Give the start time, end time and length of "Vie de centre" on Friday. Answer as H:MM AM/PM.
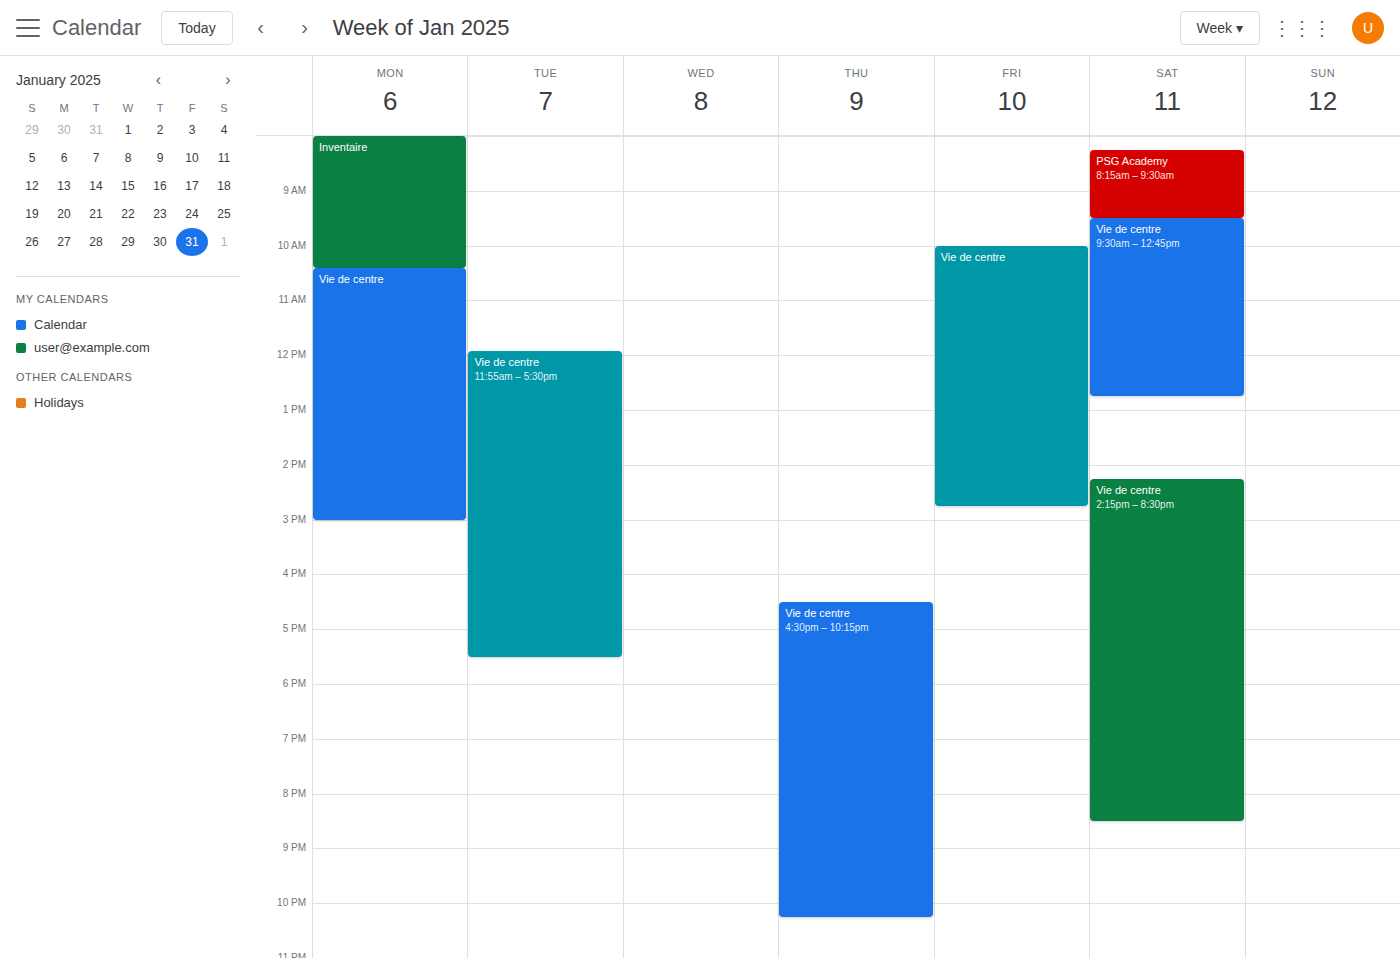
10:00 AM to 2:45 PM, 4 hours 45 minutes